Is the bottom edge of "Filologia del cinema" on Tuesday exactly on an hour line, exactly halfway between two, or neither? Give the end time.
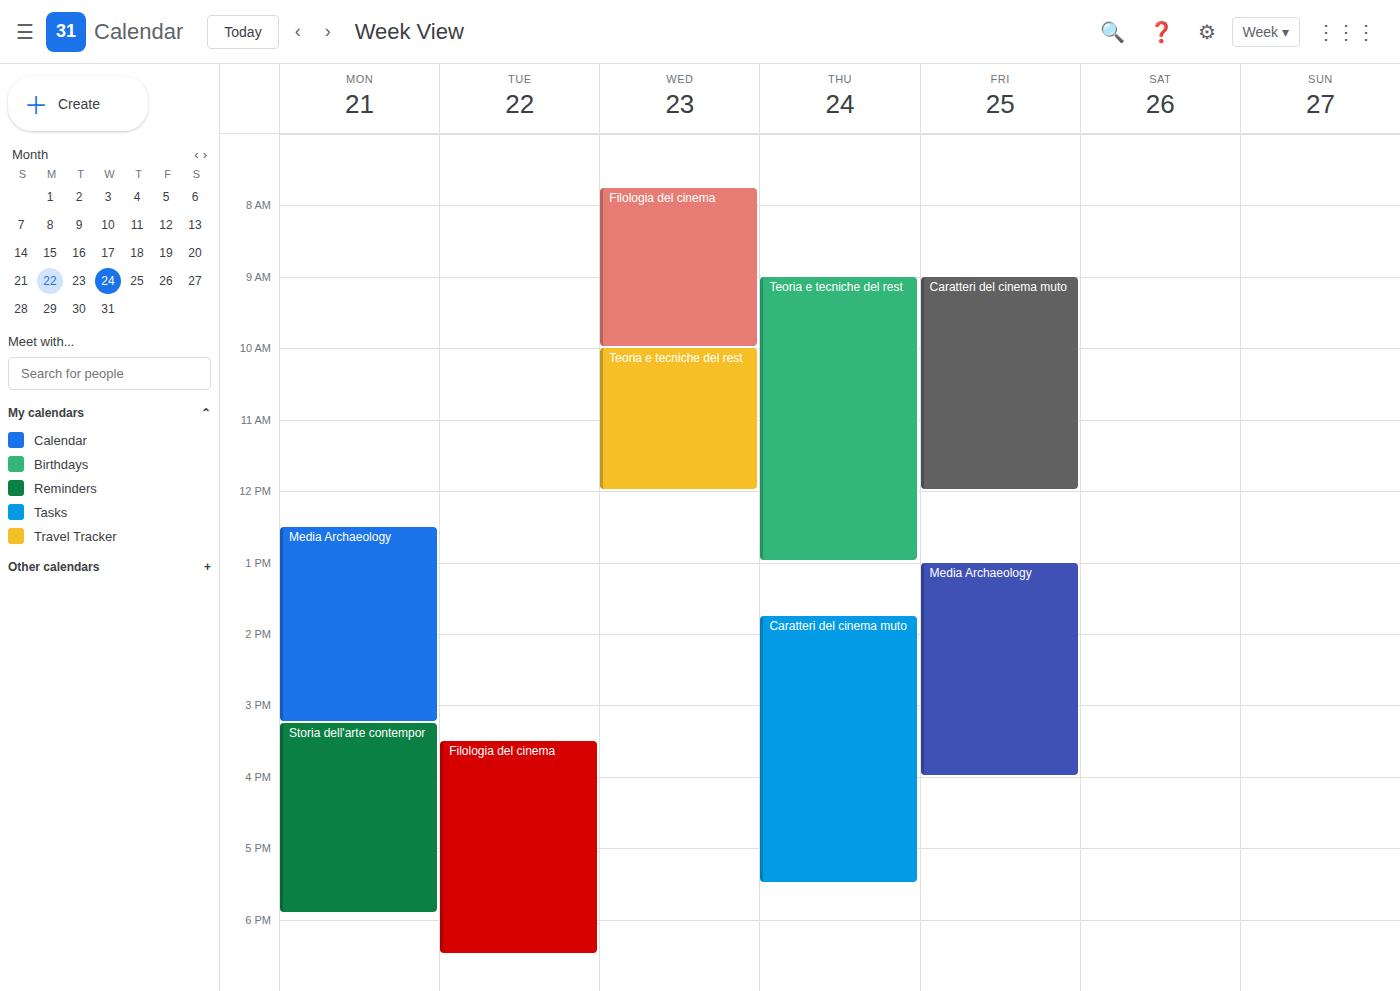
6:30 PM -- halfway between the 6 PM and 7 PM lines.